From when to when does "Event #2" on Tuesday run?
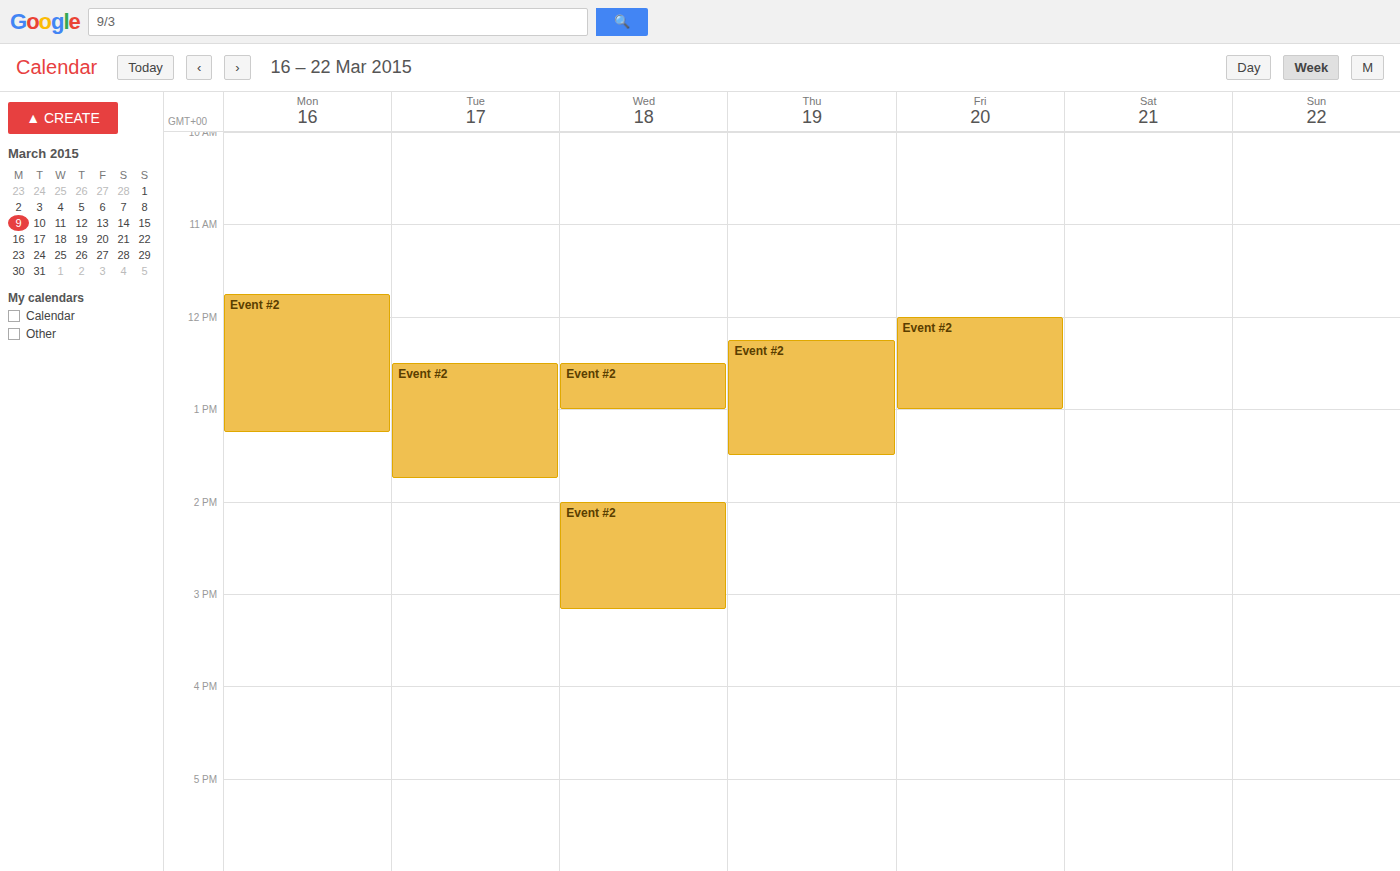
12:30 to 13:45